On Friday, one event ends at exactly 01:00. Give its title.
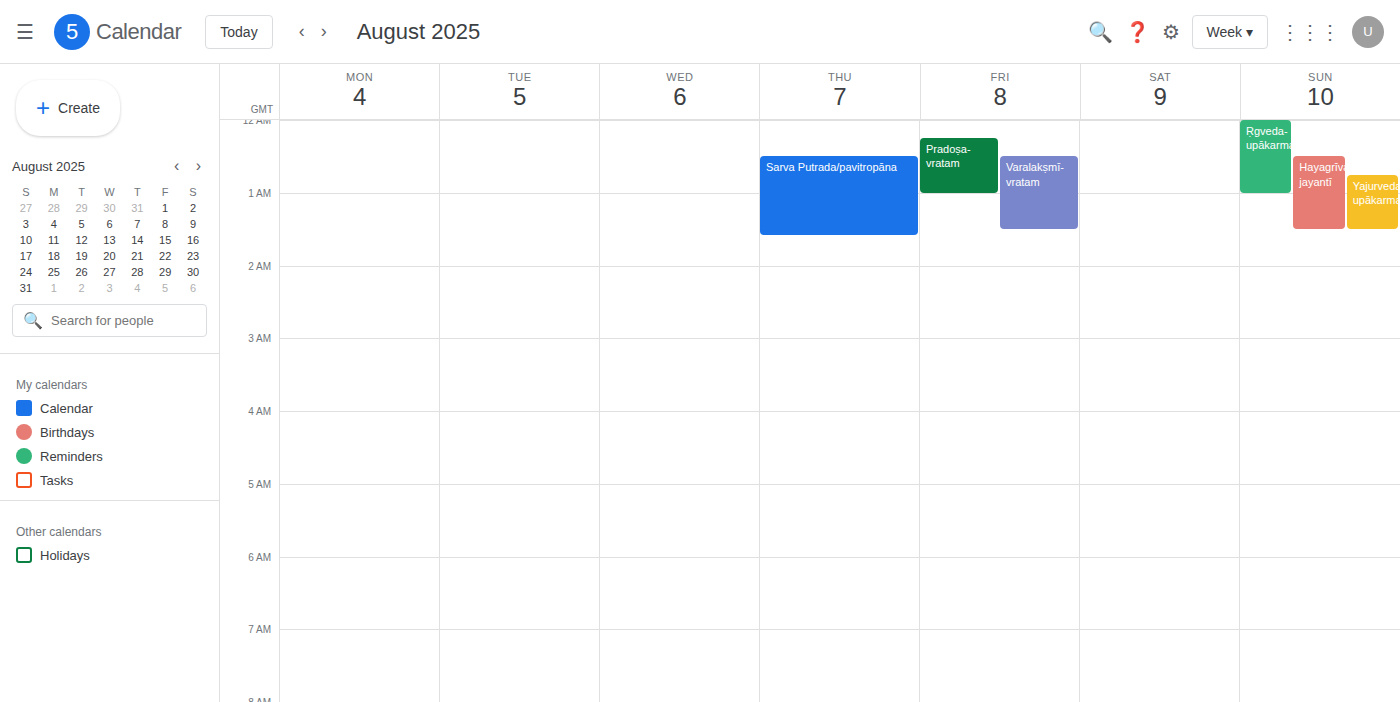
"Pradoṣa-vratam"